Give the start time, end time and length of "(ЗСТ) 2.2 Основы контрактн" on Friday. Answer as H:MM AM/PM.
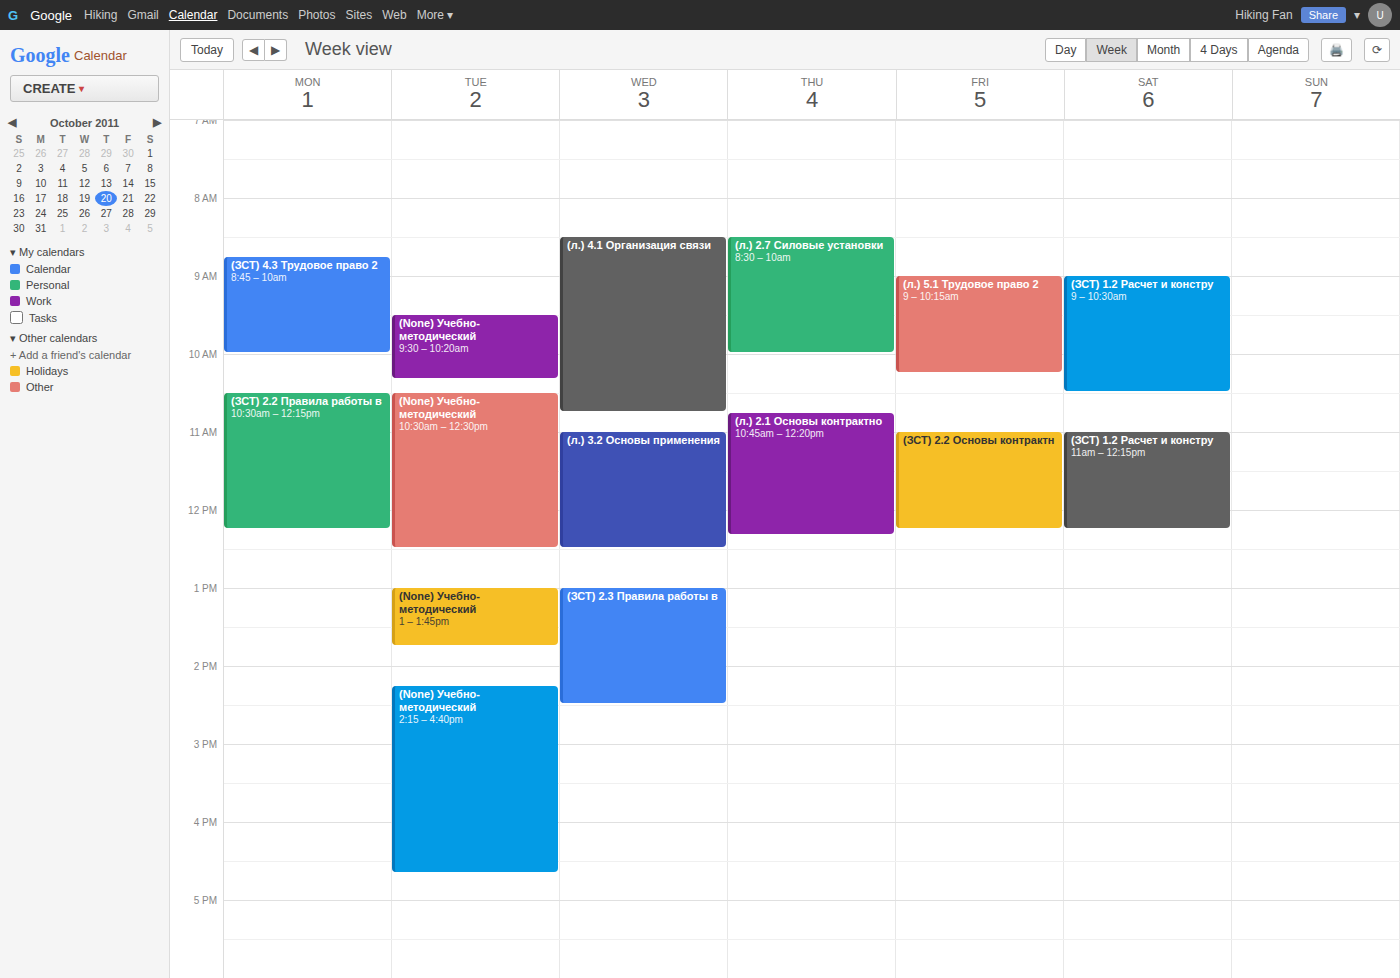
11:00 AM to 12:15 PM, 1 hour 15 minutes